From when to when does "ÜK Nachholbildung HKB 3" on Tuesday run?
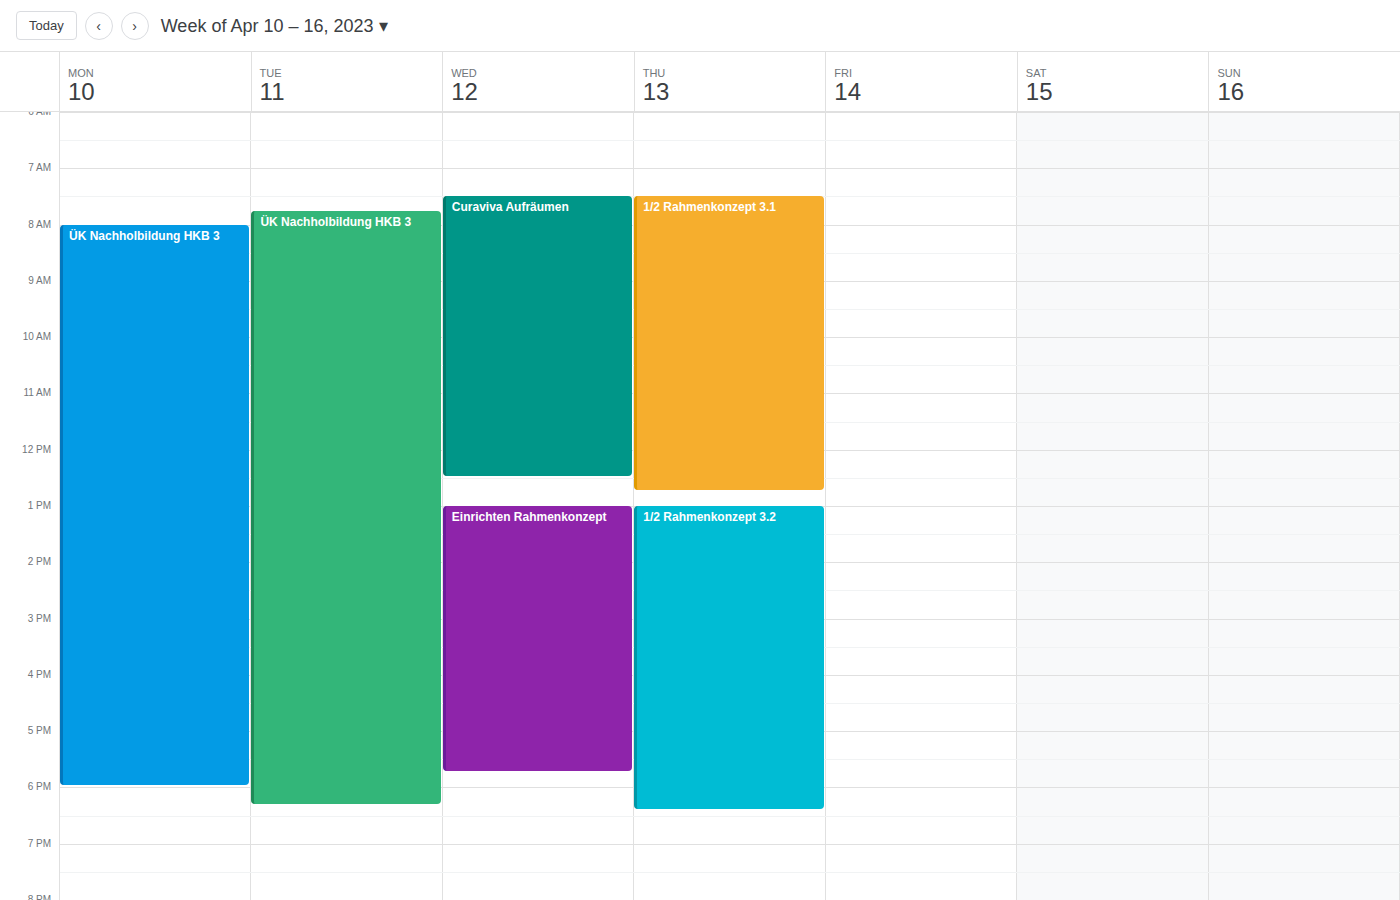
7:45 AM to 6:20 PM